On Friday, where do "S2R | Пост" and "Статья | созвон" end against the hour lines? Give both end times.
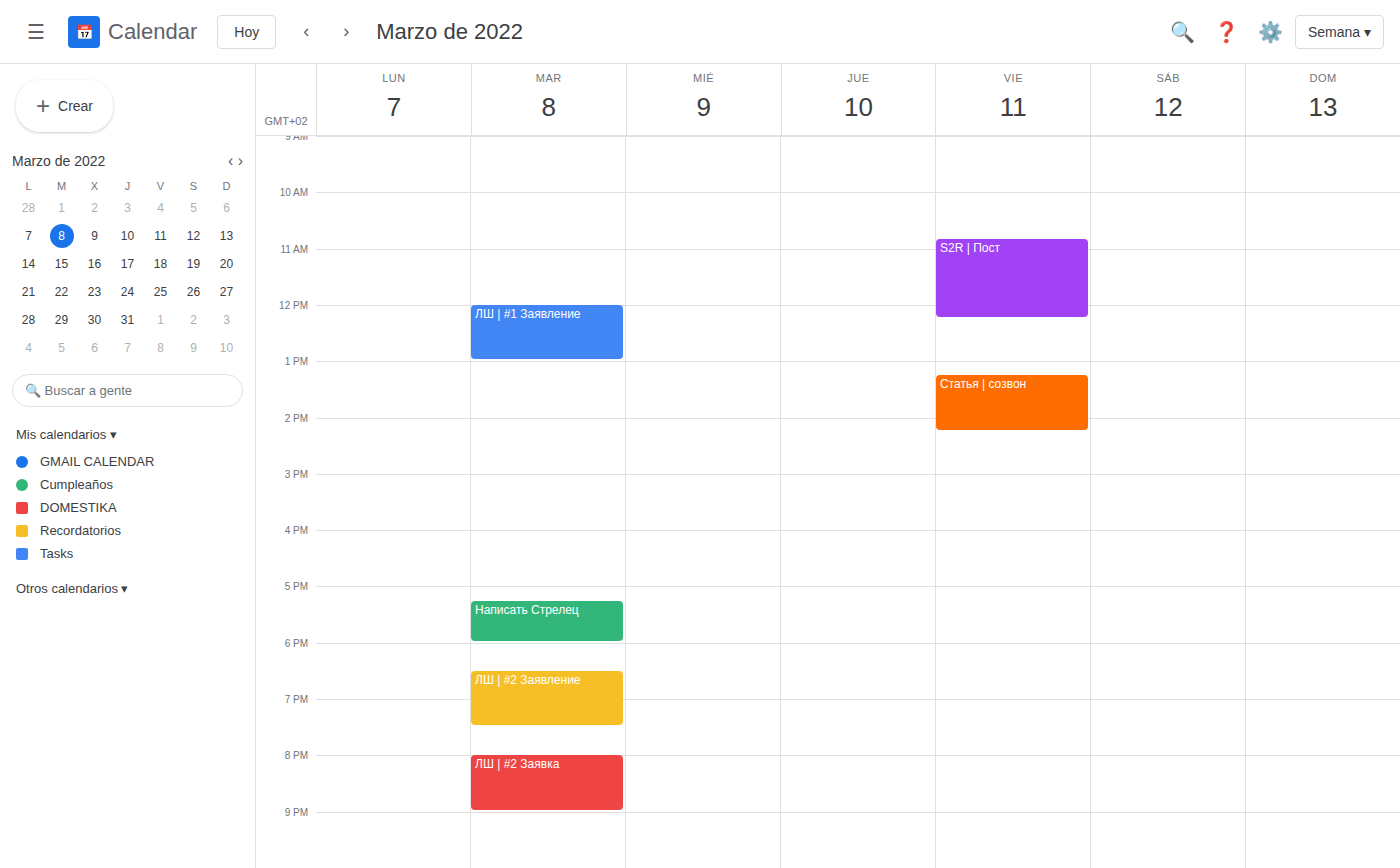
"S2R | Пост": 12:15 PM, neither: a quarter of the way from the 12 PM line to the 1 PM line. "Статья | созвон": 2:15 PM, neither: a quarter of the way from the 2 PM line to the 3 PM line.